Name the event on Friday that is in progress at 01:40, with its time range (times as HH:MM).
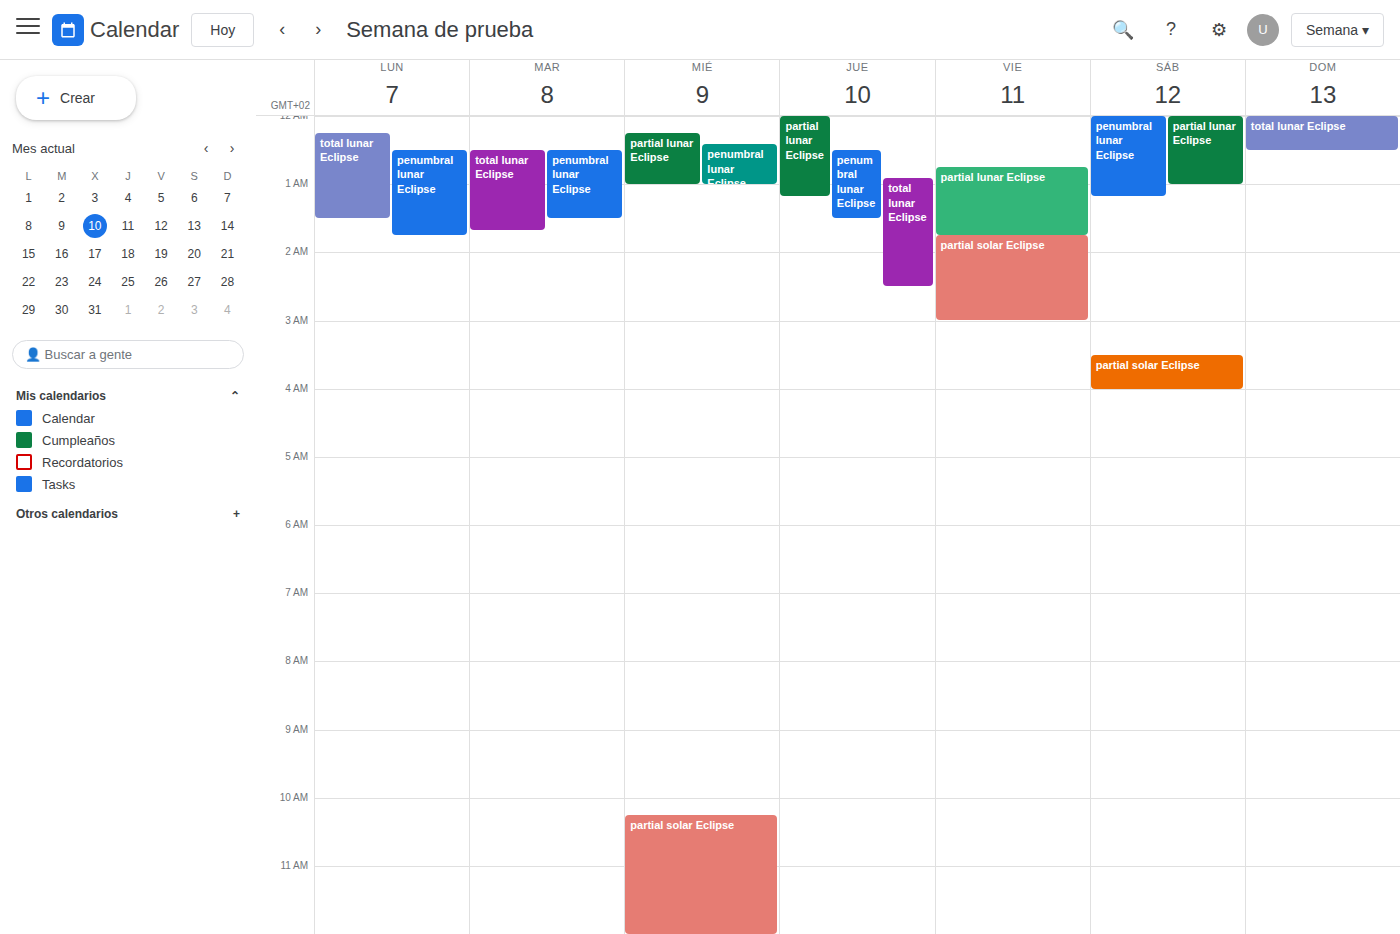
"partial lunar Eclipse", 00:45 to 01:45